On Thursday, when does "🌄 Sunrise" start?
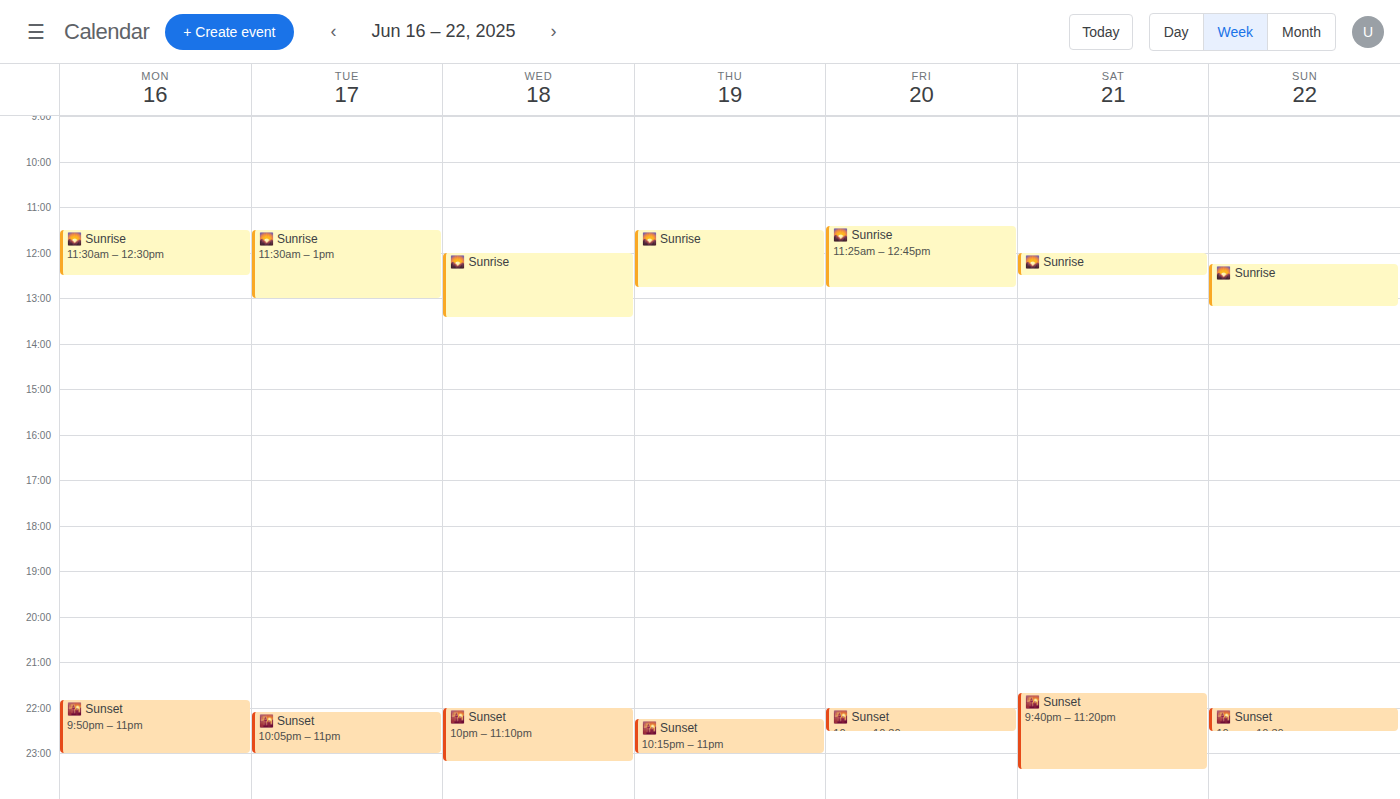
11:30 AM